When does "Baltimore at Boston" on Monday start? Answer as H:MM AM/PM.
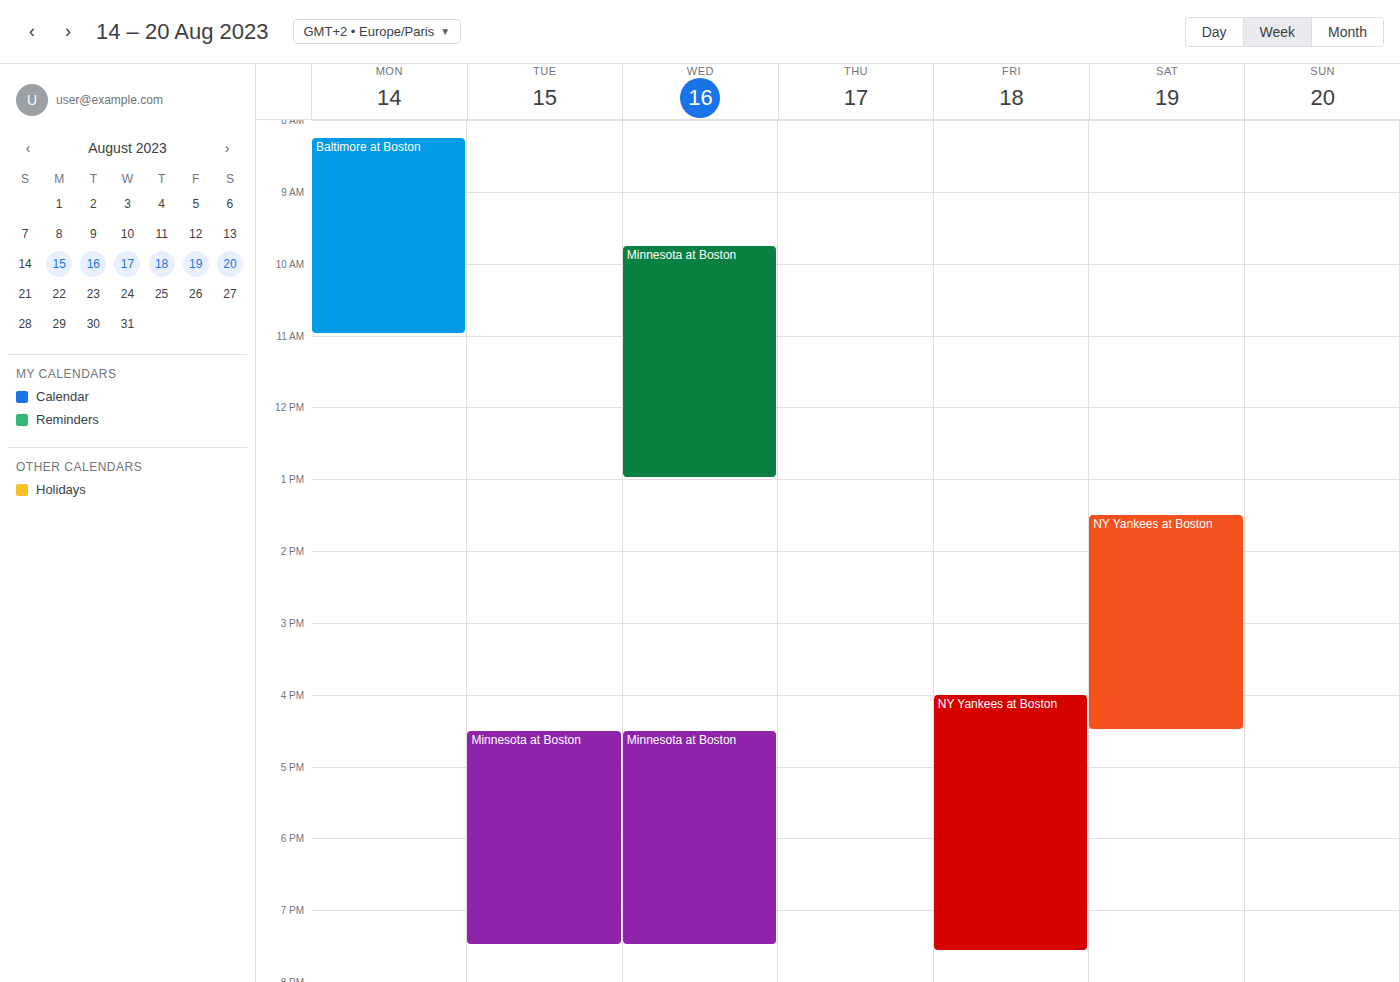
8:15 AM